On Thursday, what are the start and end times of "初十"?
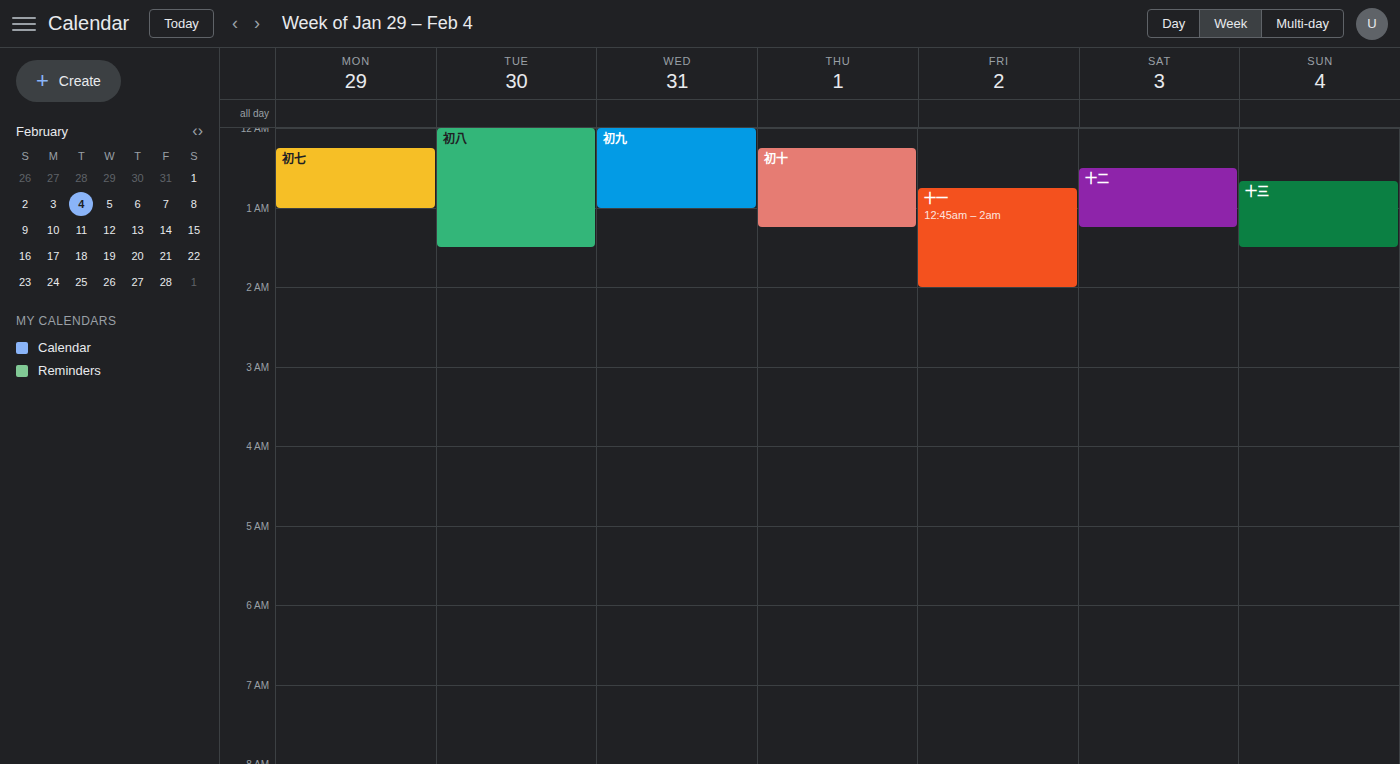
00:15 to 01:15